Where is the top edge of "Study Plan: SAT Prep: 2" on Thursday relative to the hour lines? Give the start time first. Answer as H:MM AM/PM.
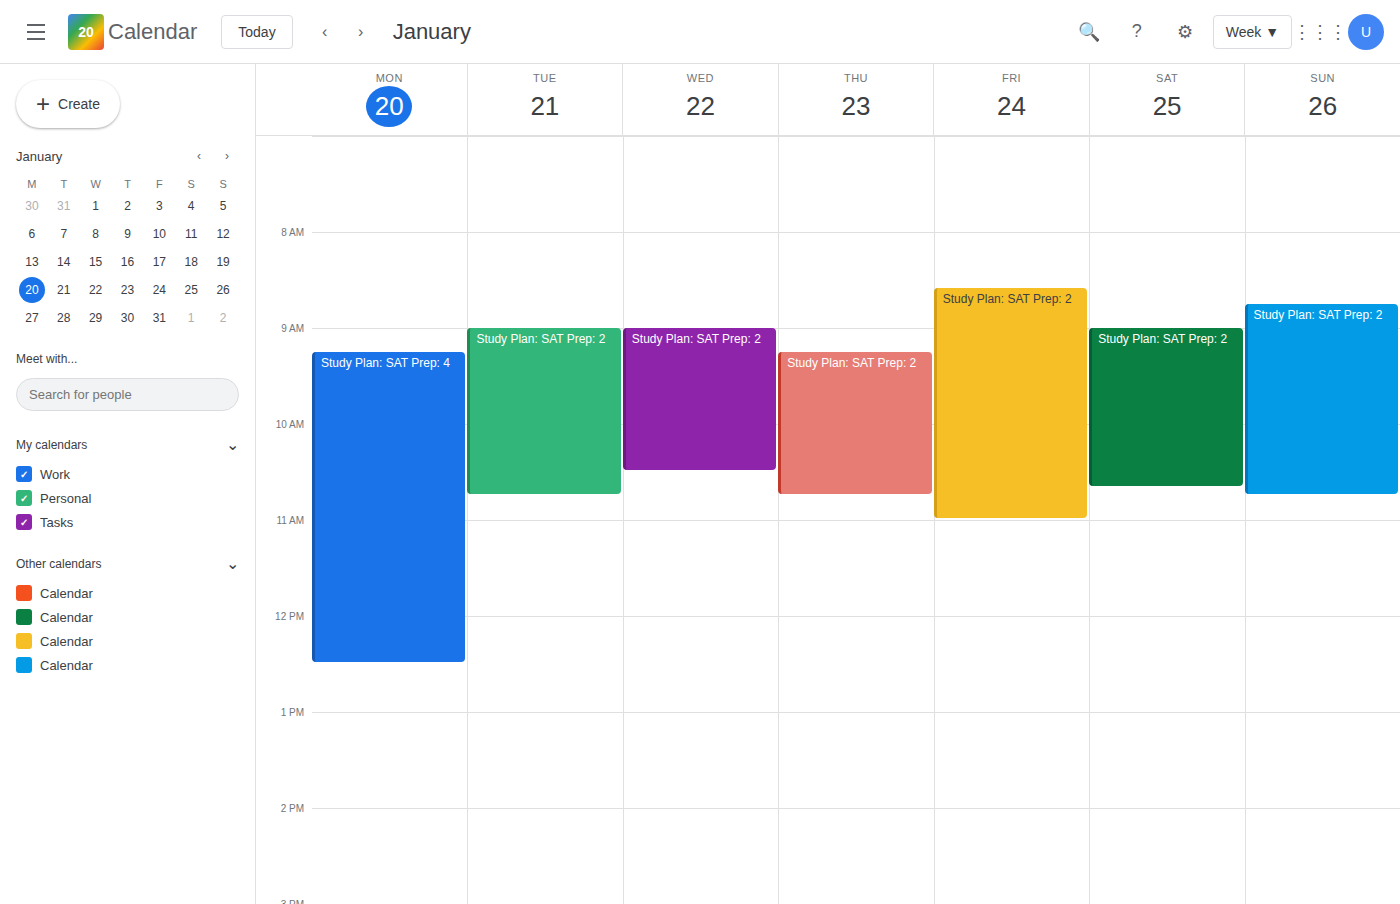
9:15 AM -- neither: a quarter of the way from the 9 AM line to the 10 AM line.